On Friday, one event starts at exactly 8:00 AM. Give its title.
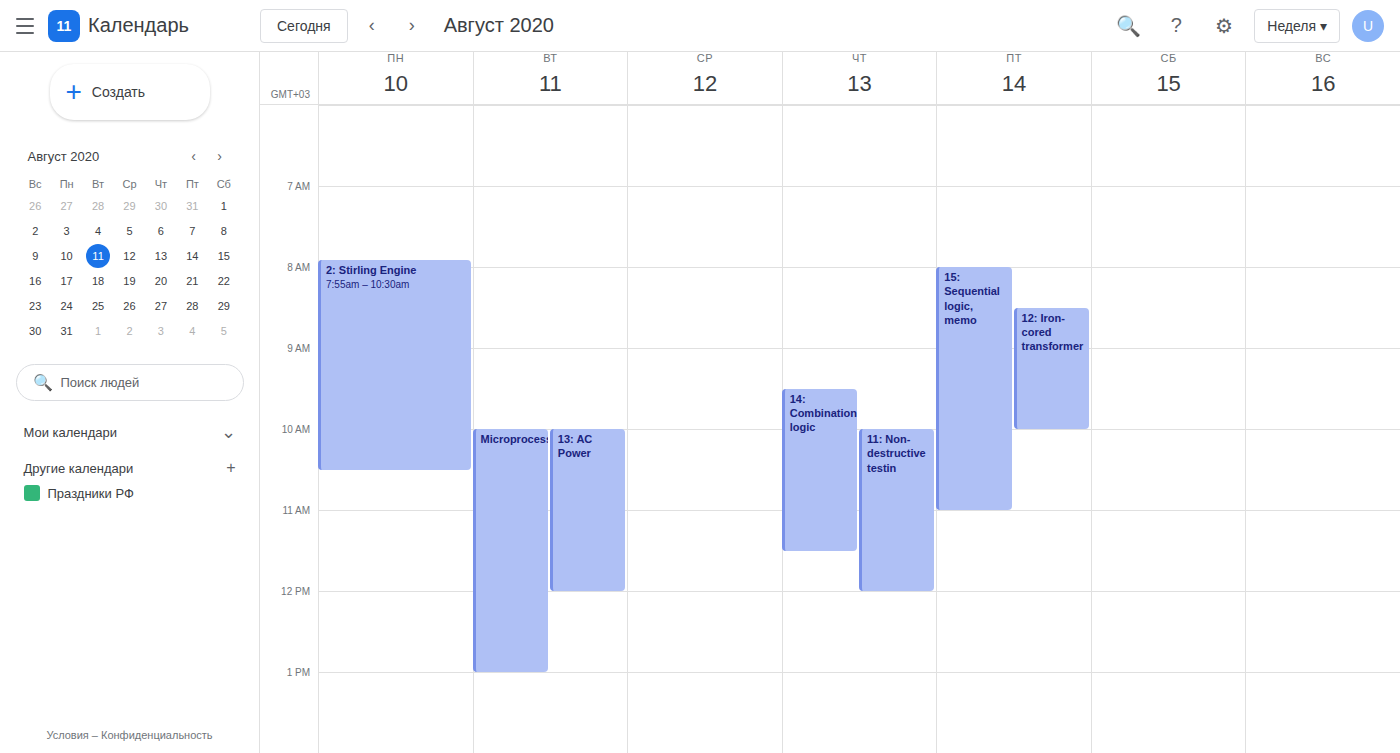
"15: Sequential logic, memo"